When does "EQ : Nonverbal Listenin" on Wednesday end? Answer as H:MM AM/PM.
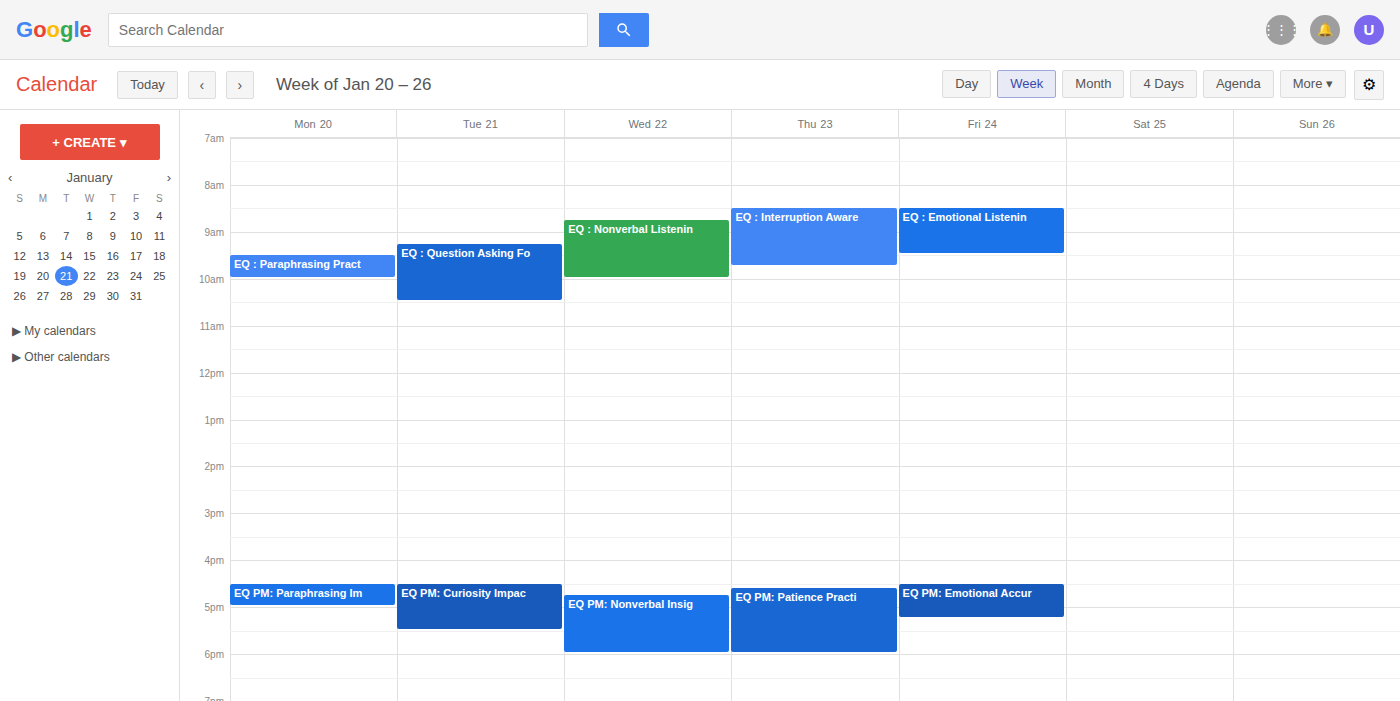
10:00 AM